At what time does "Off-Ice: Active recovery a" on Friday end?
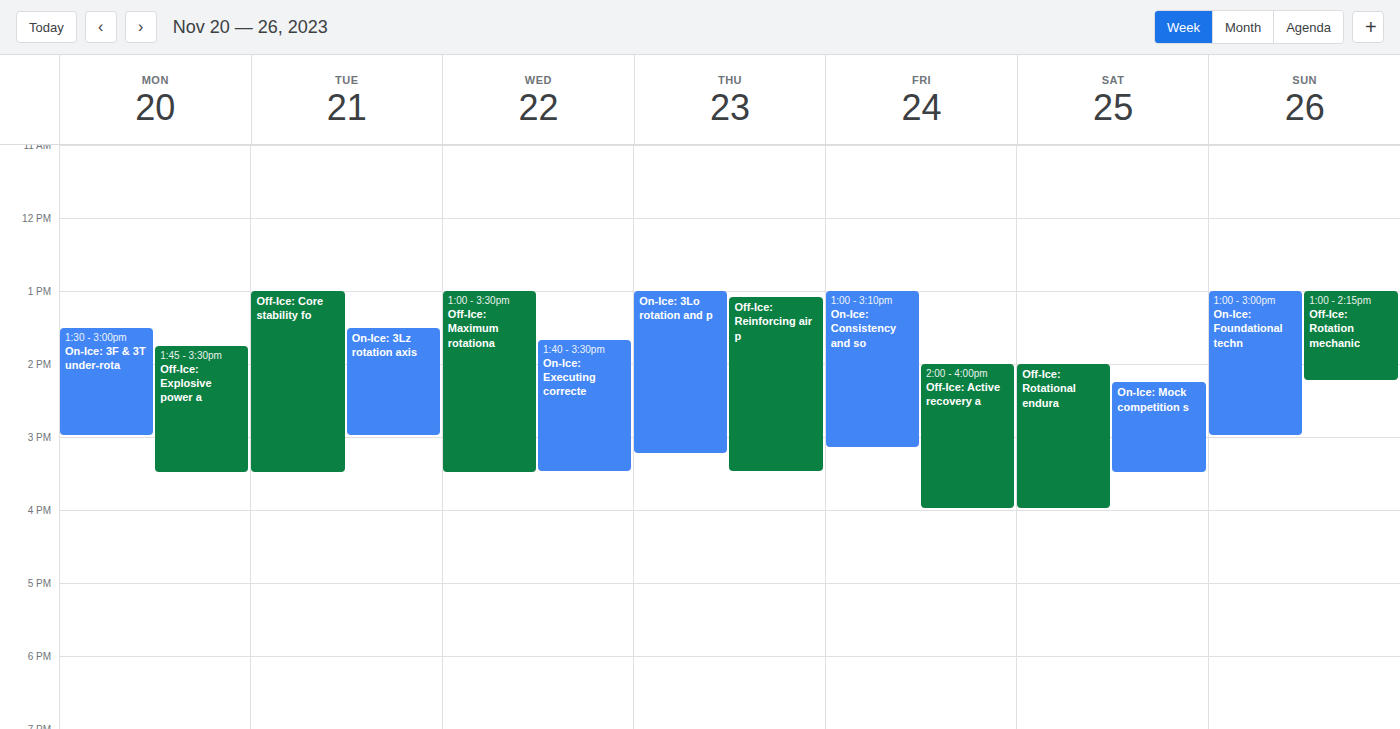
4:00 PM